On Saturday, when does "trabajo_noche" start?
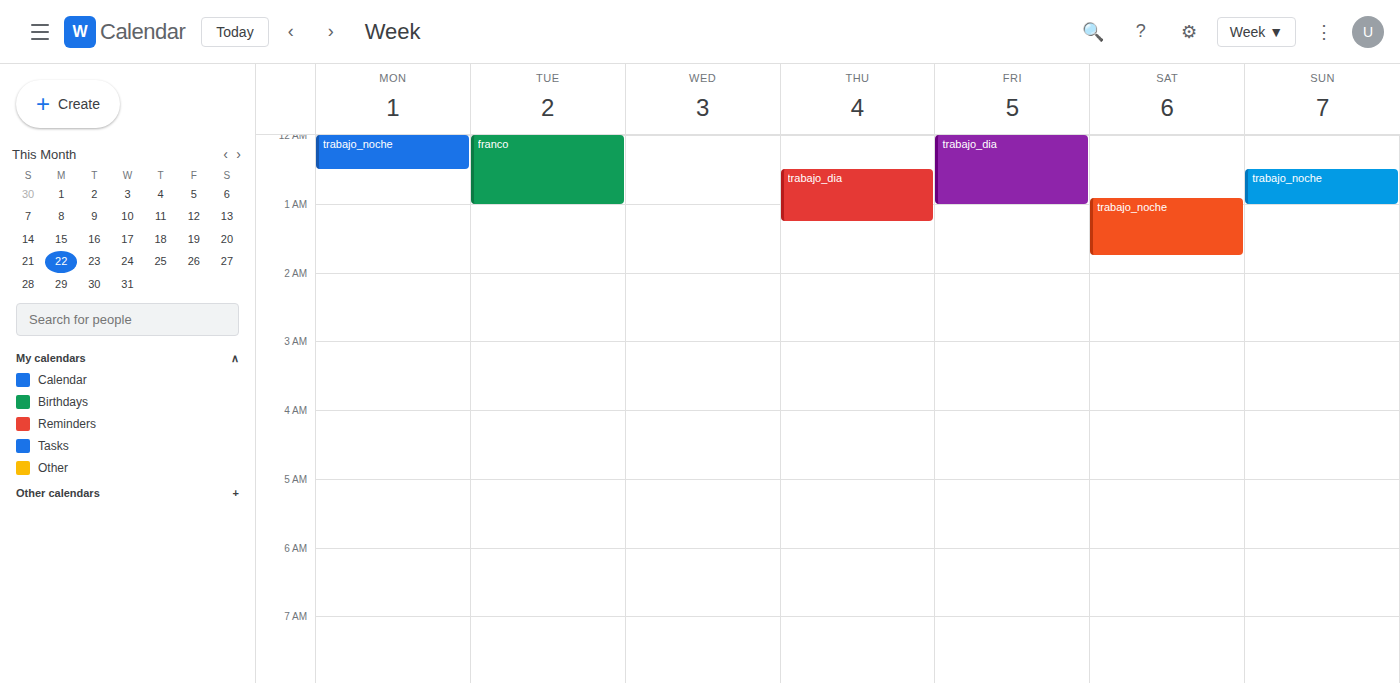
12:55 AM